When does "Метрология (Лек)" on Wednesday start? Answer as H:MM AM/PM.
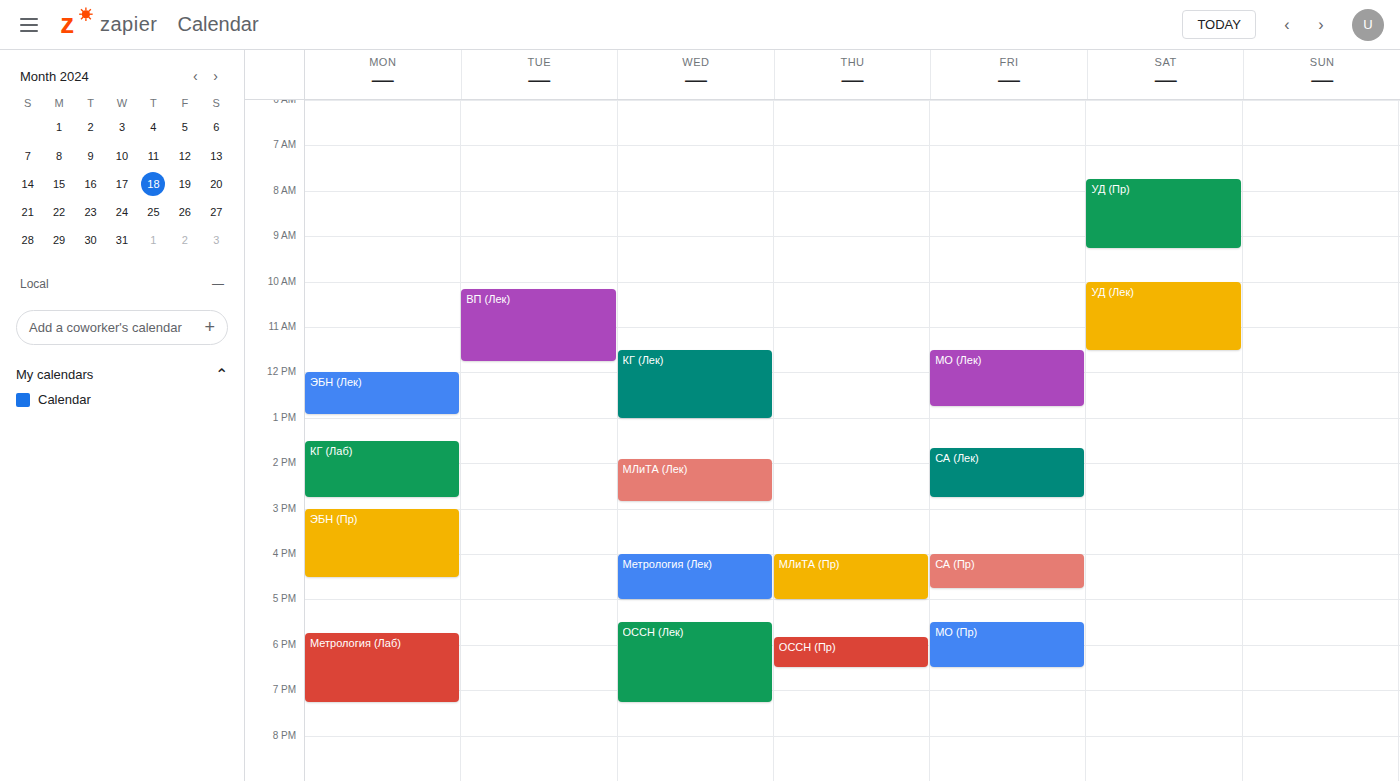
4:00 PM